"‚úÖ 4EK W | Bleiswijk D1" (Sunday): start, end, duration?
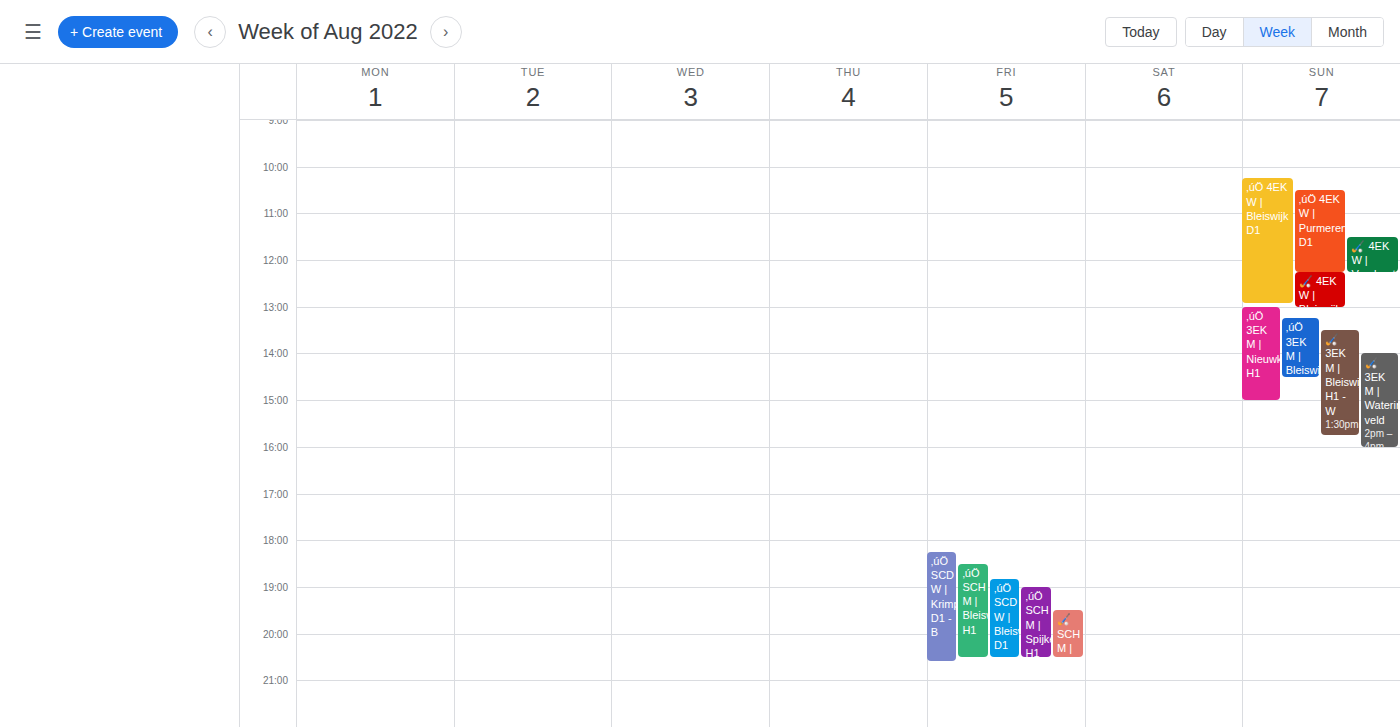
10:15 to 12:55, 2 hours 40 minutes